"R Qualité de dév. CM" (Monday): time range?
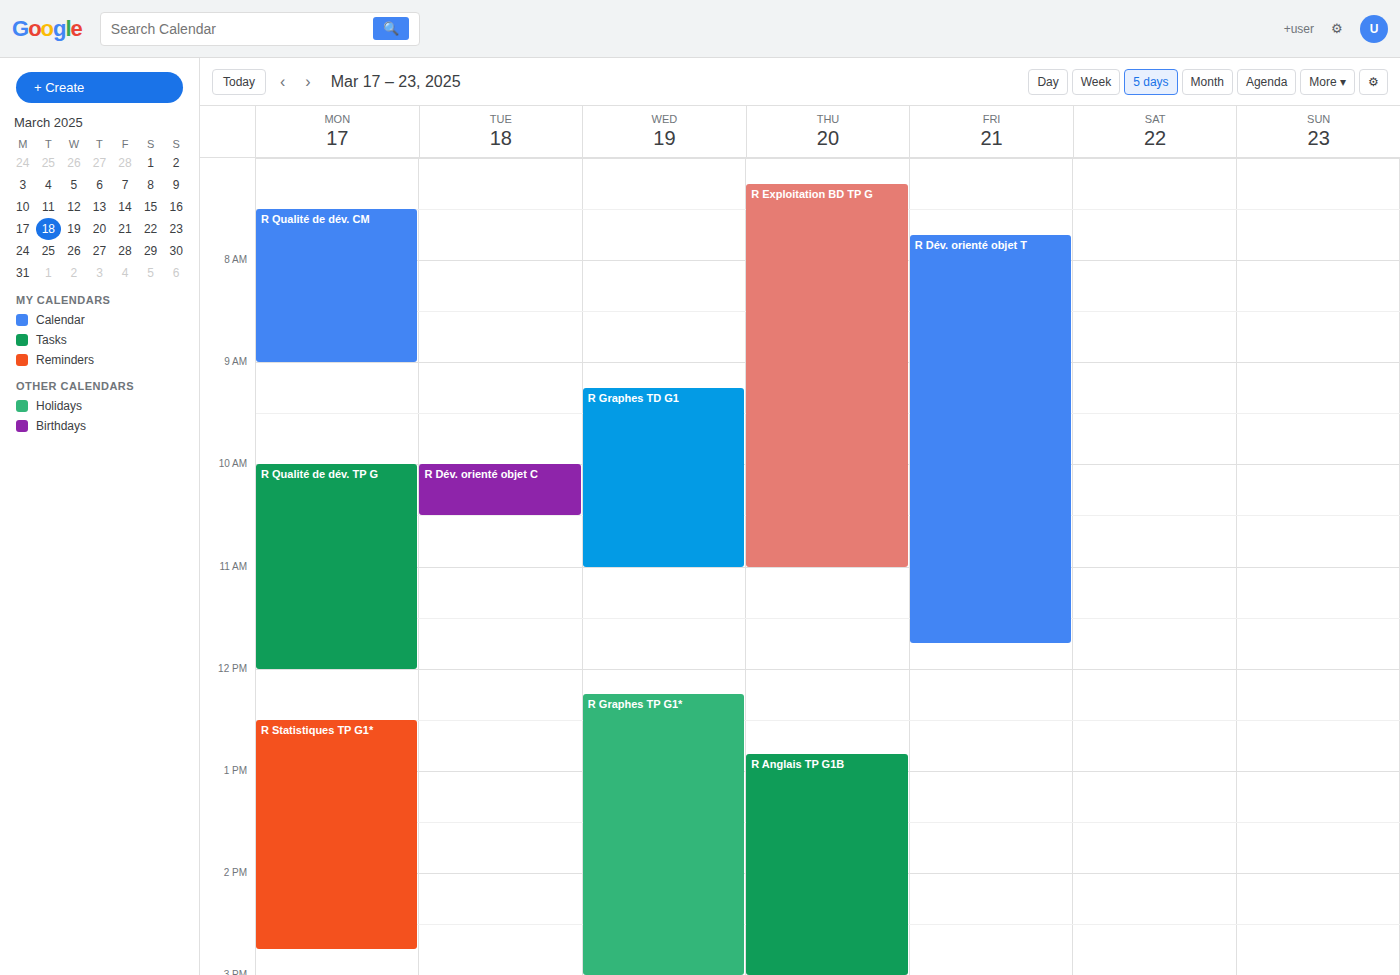
07:30 to 09:00